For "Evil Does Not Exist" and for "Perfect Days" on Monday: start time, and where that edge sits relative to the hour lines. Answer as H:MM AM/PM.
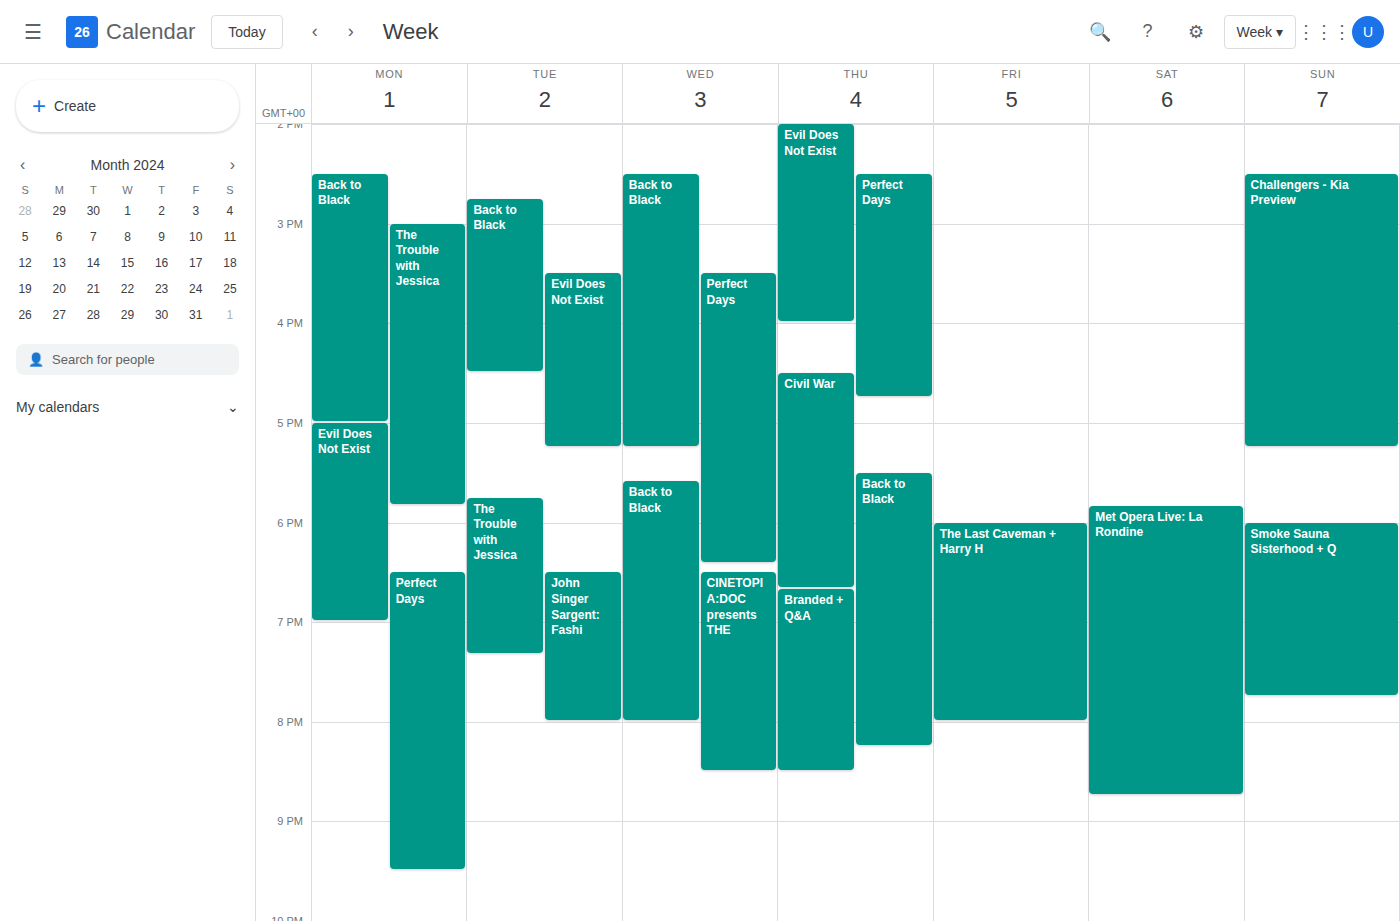
"Evil Does Not Exist": 5:00 PM, exactly on the 5 PM line. "Perfect Days": 6:30 PM, halfway between the 6 PM and 7 PM lines.